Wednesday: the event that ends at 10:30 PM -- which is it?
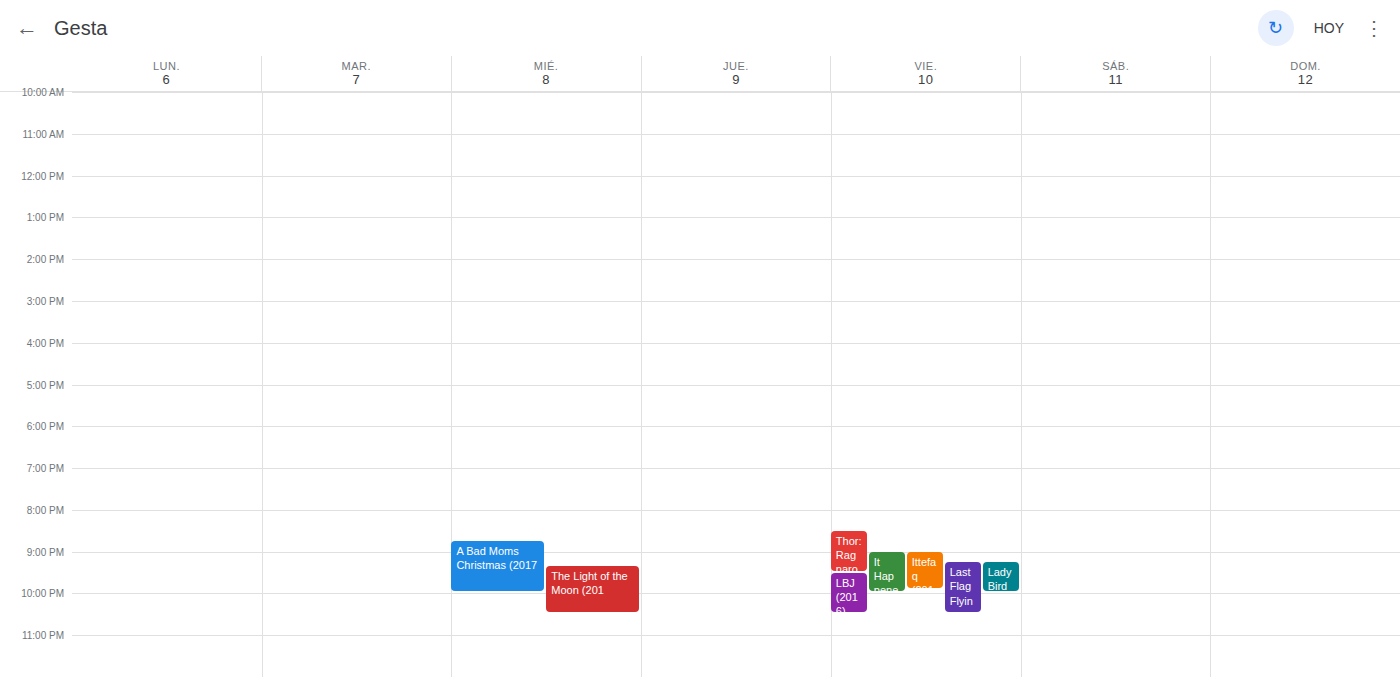
"The Light of the Moon (201"